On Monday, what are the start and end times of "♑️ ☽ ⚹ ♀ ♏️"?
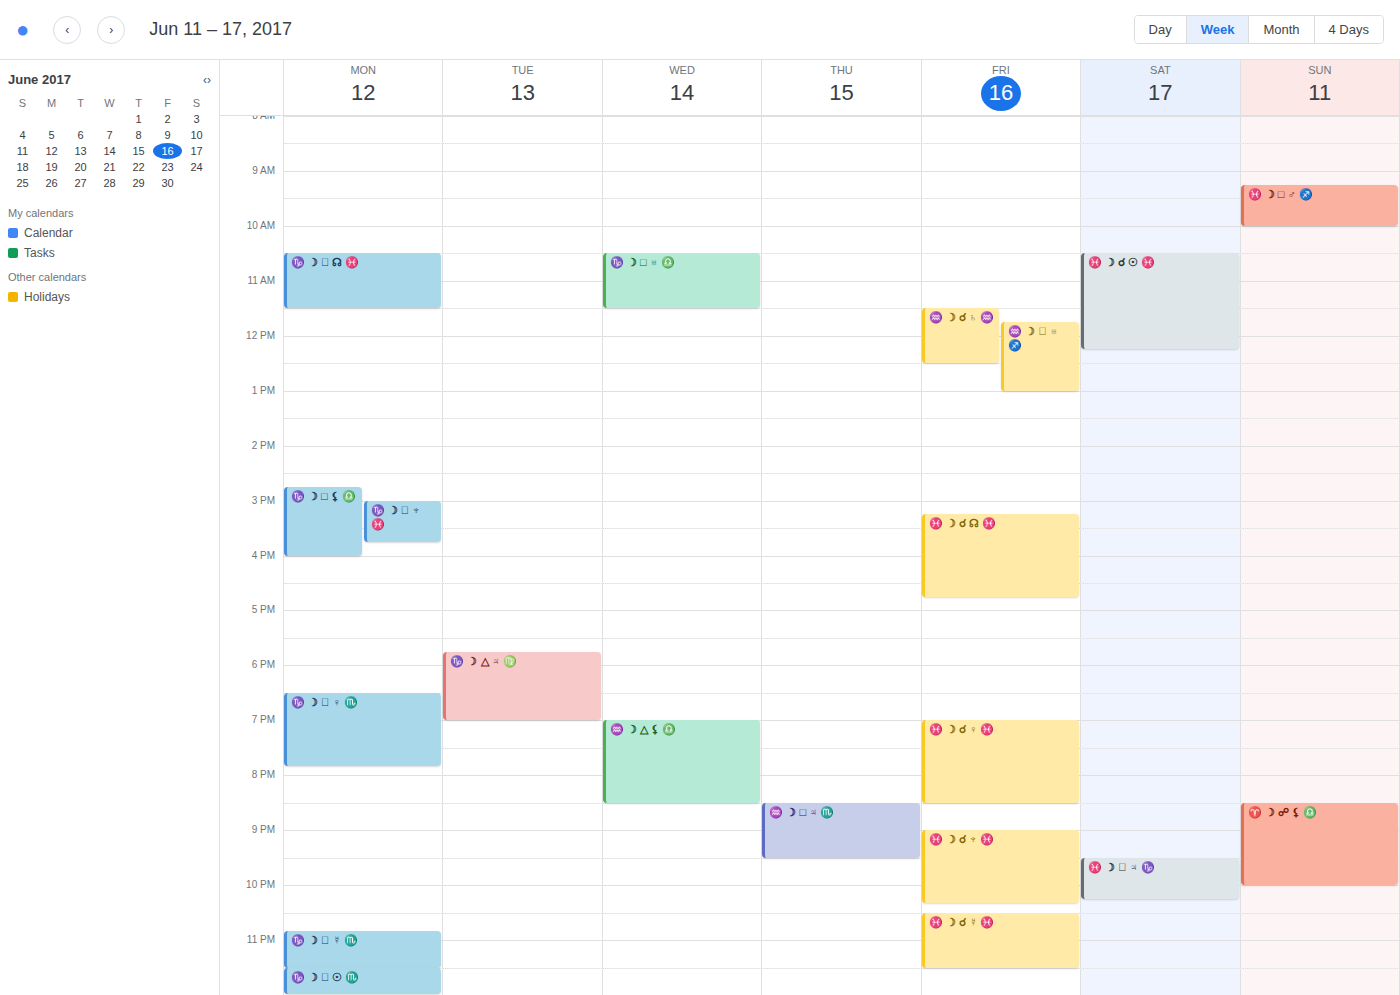
18:30 to 19:50